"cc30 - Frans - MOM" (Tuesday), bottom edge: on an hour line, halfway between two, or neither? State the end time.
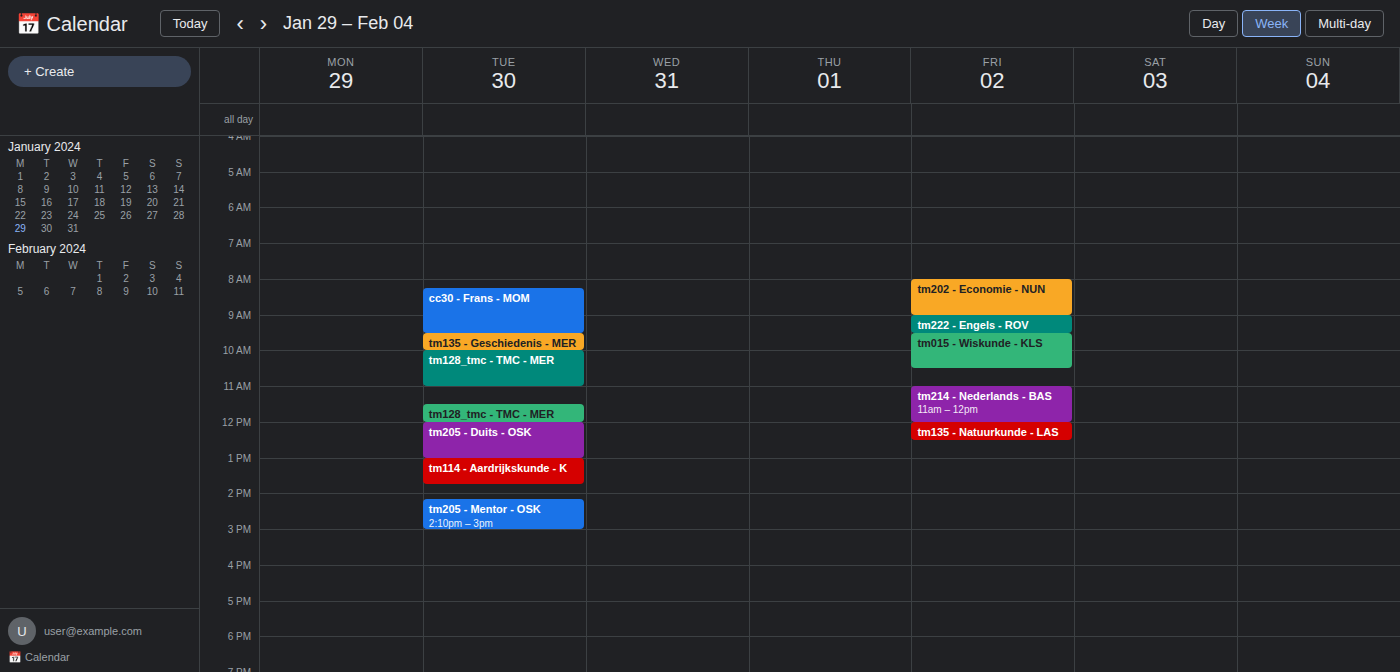
09:30 -- halfway between the 09:00 and 10:00 lines.